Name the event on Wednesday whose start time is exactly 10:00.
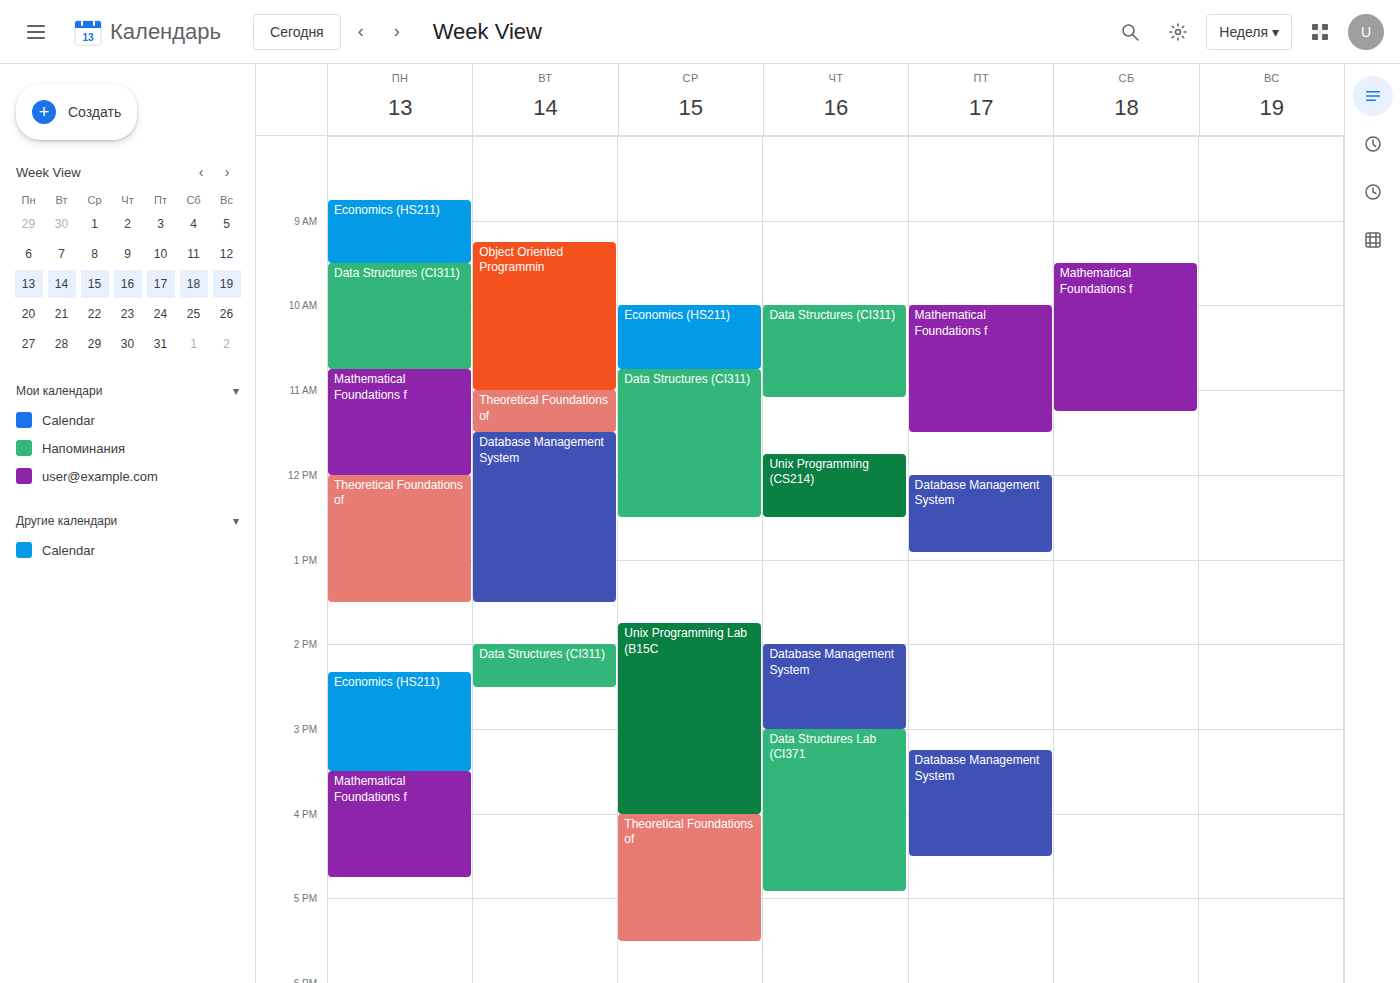
"Economics (HS211)"